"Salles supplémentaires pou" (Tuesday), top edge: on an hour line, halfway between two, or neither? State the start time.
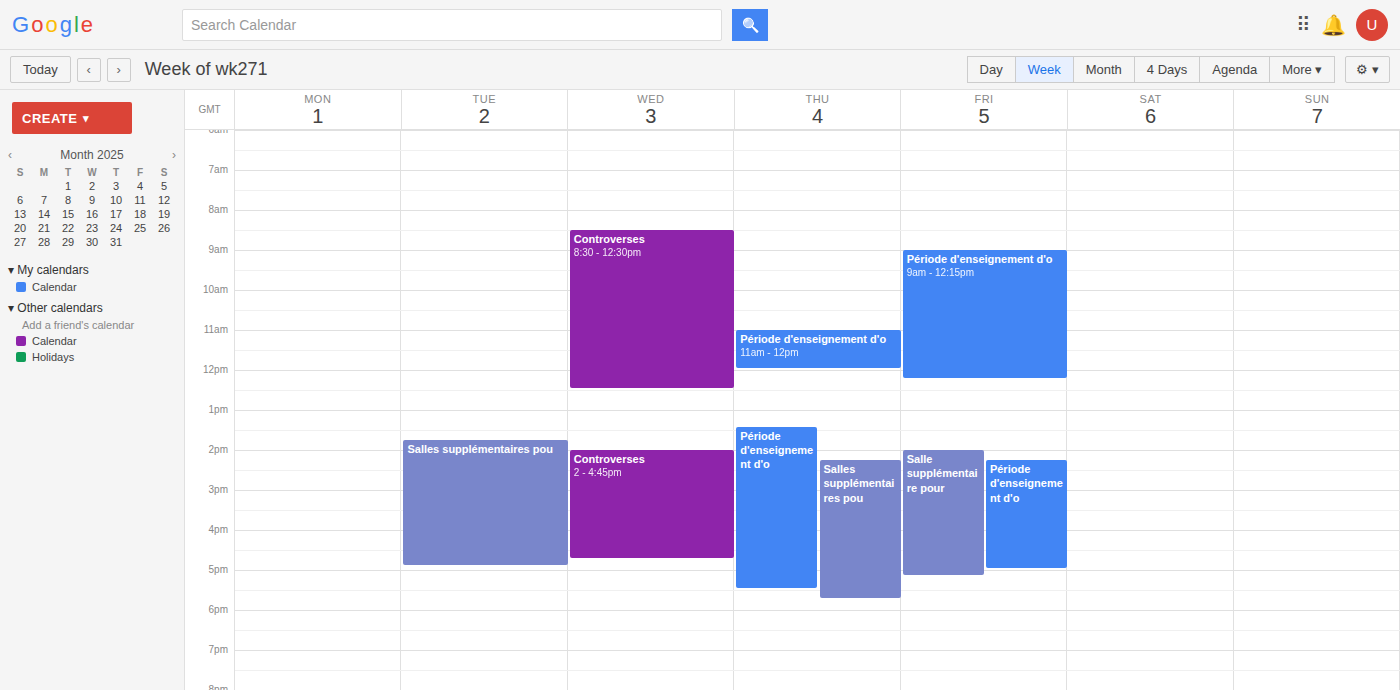
1:45 PM -- neither: three quarters of the way from the 1 PM line to the 2 PM line.